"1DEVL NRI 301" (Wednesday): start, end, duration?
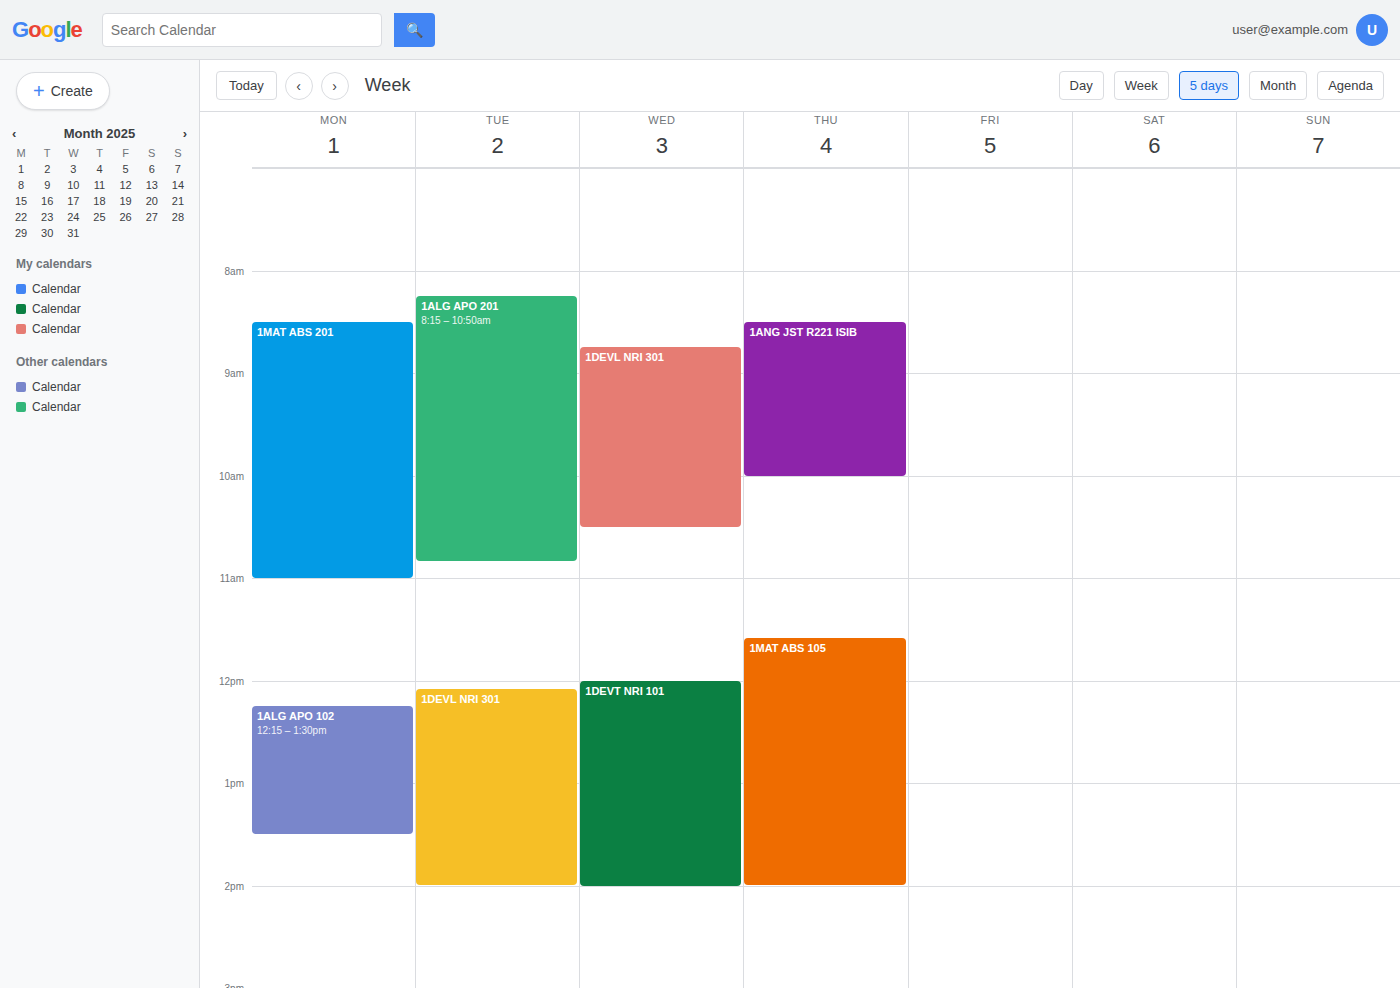
8:45 AM to 10:30 AM, 1 hour 45 minutes